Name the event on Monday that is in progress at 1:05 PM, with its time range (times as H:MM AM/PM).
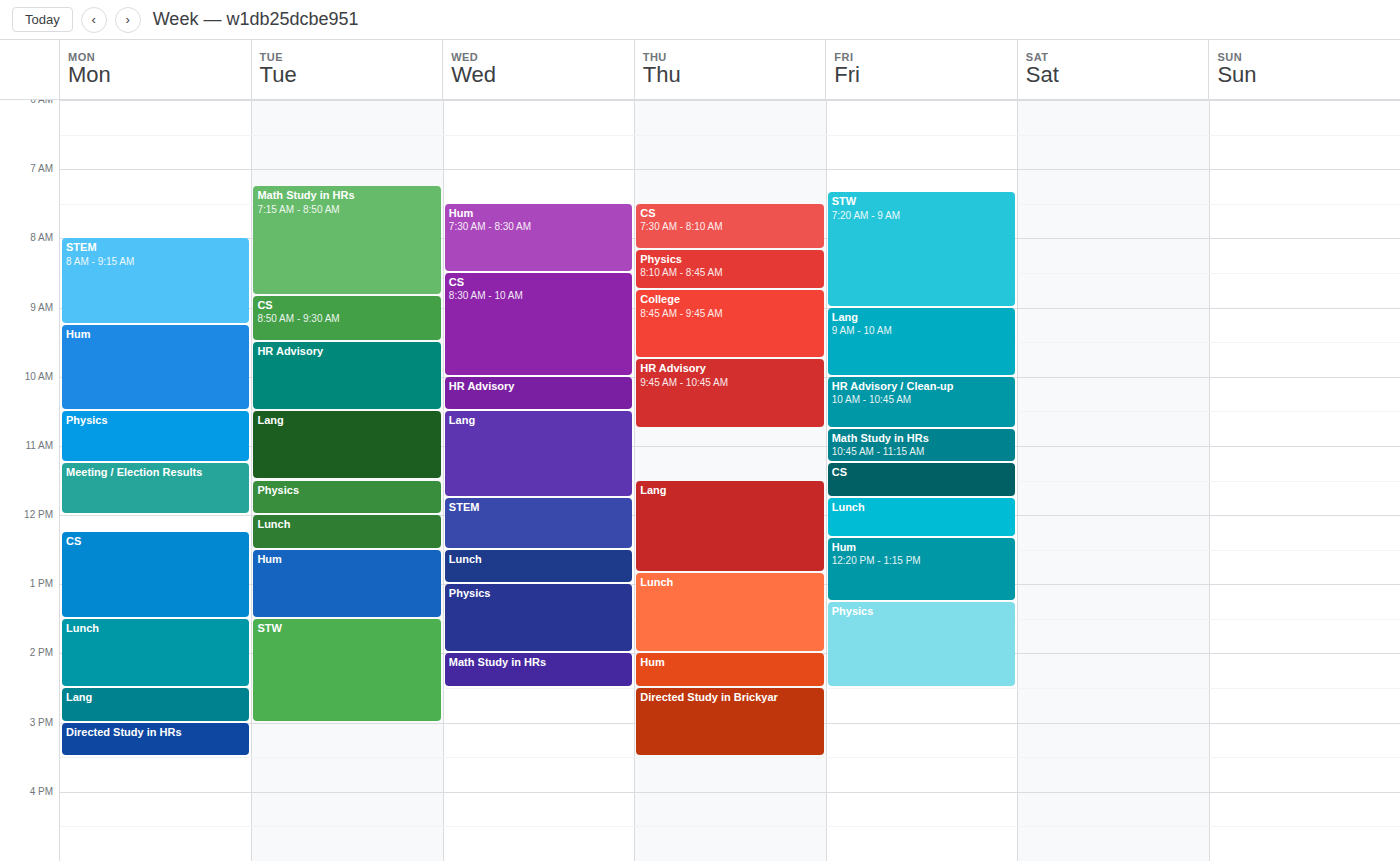
"CS", 12:15 PM to 1:30 PM